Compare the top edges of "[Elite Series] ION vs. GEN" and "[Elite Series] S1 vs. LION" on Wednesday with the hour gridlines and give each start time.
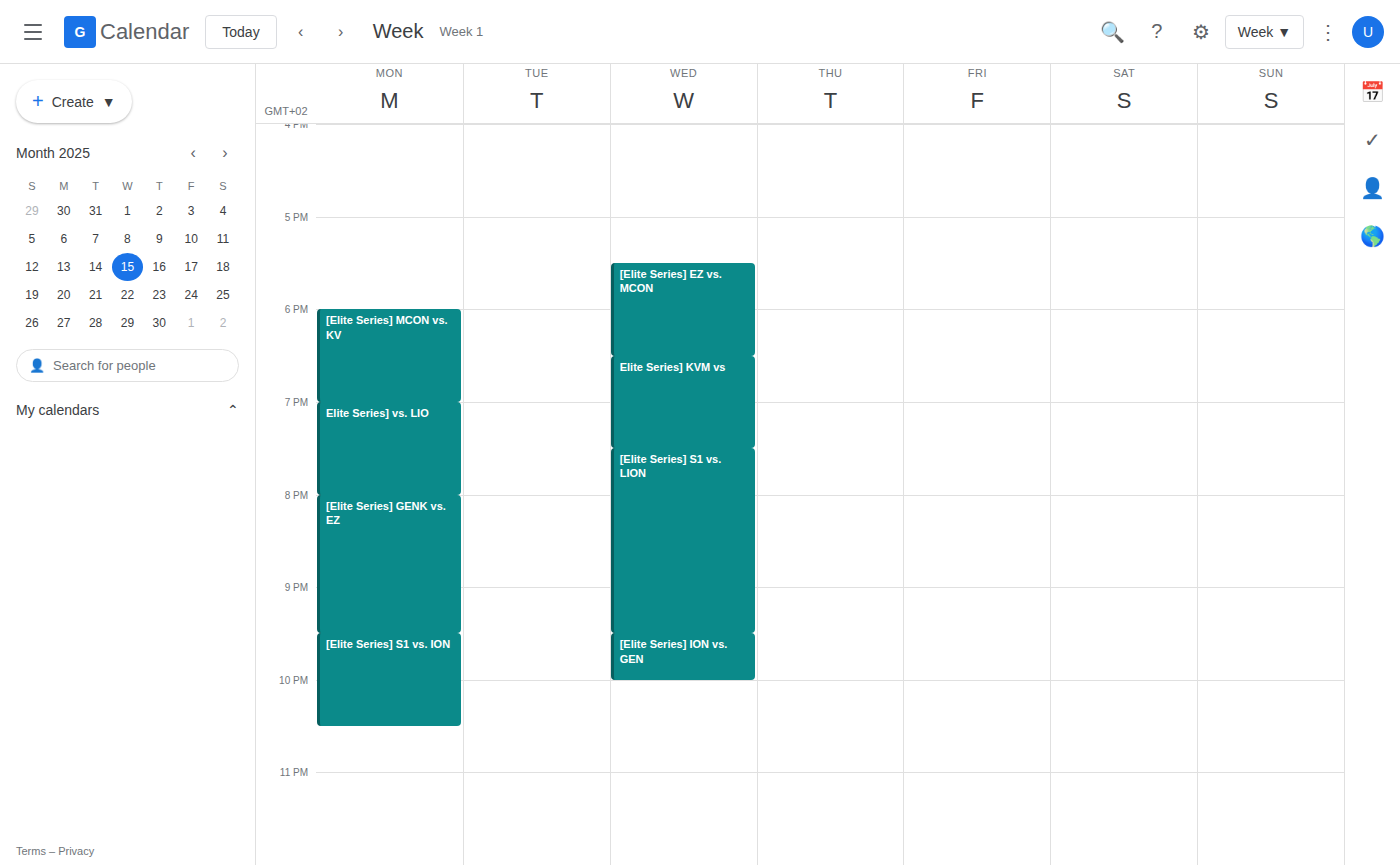
"[Elite Series] ION vs. GEN": 9:30 PM, halfway between the 9 PM and 10 PM lines. "[Elite Series] S1 vs. LION": 7:30 PM, halfway between the 7 PM and 8 PM lines.